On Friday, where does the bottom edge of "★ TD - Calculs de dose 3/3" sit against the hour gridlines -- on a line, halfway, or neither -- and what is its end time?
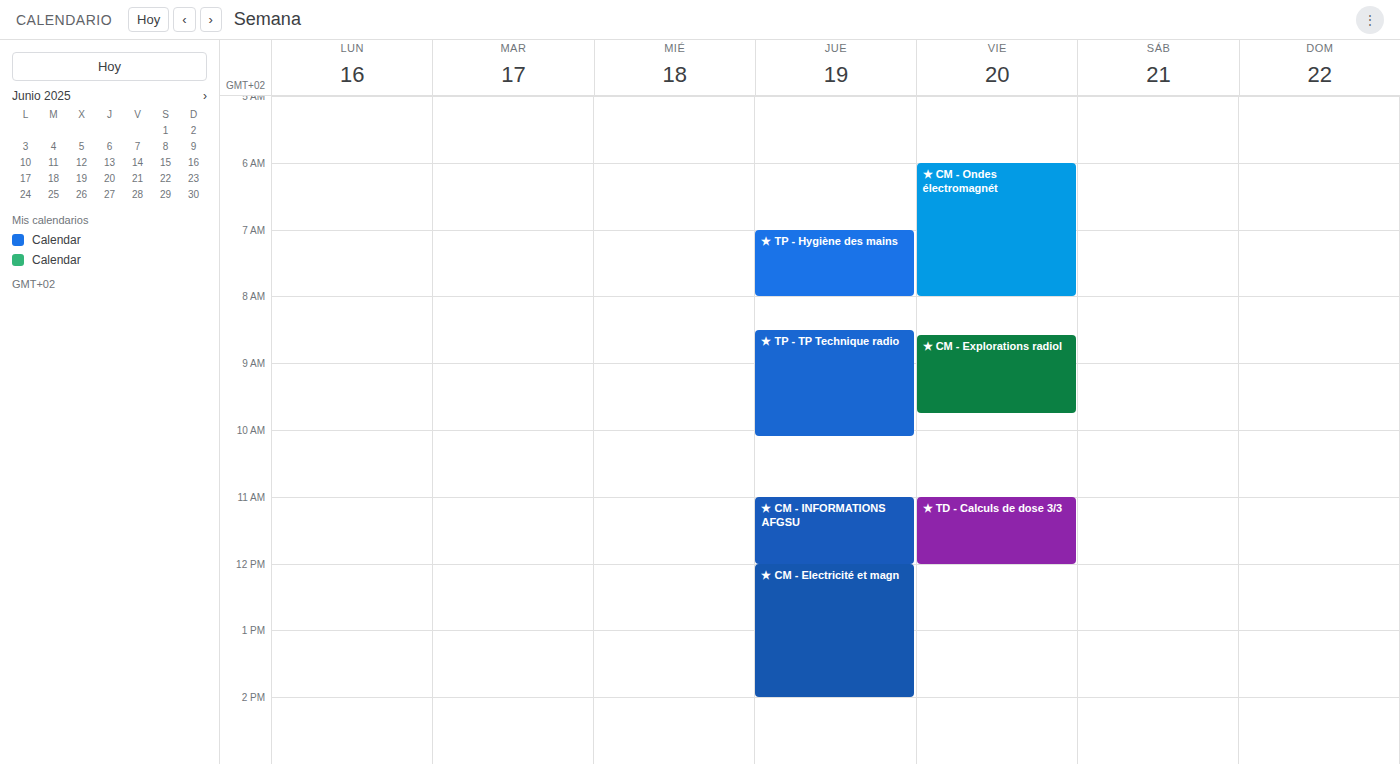
12:00 PM -- exactly on the 12 PM line.